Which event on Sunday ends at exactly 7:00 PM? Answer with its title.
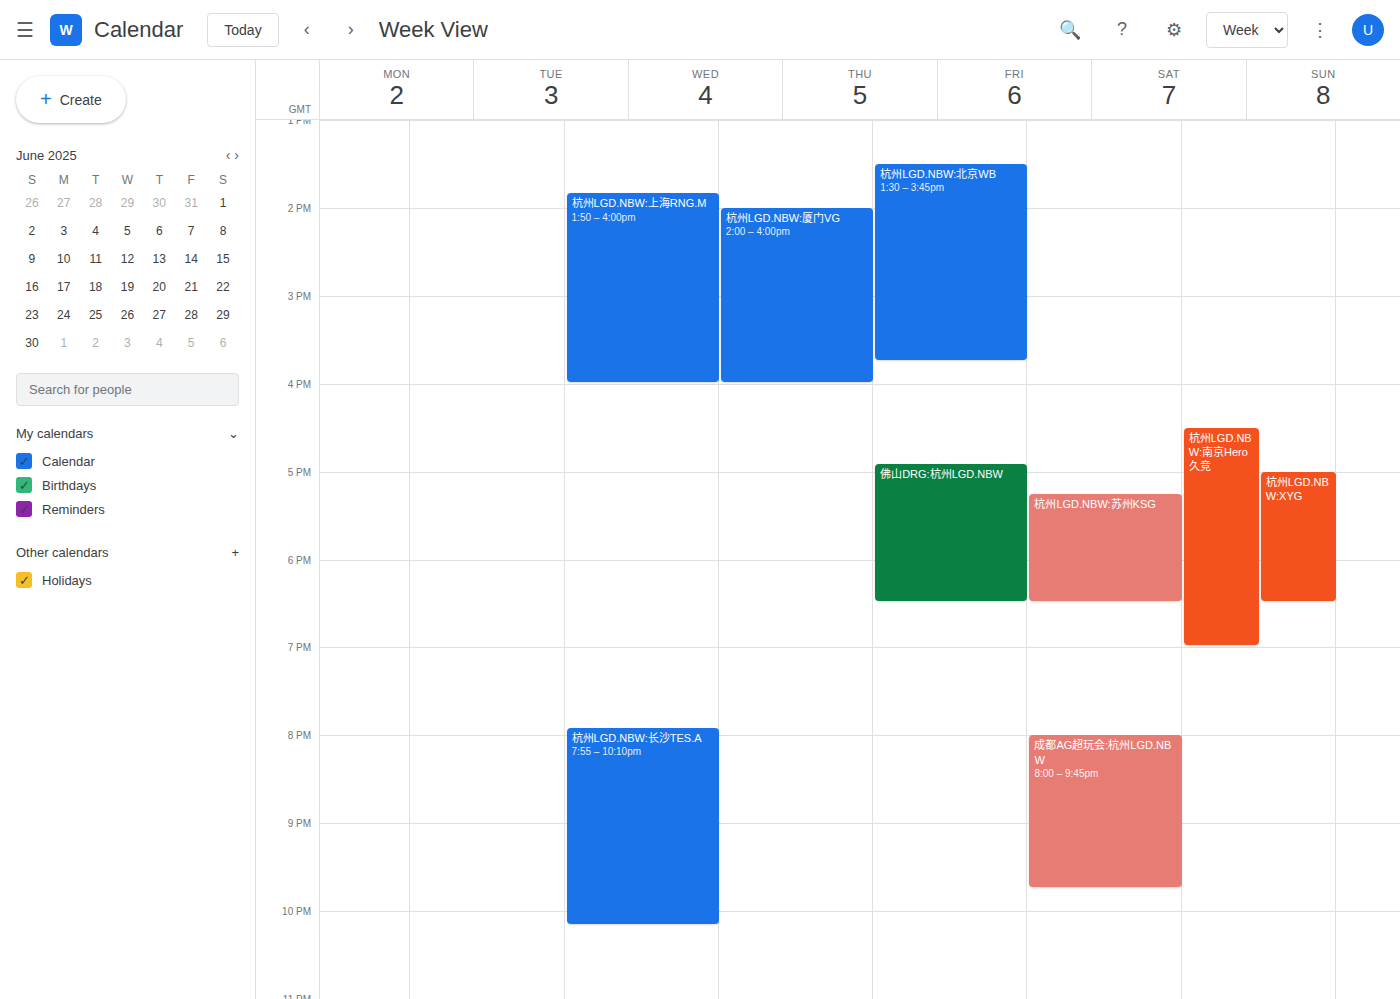
"杭州LGD.NBW:南京Hero久竞"